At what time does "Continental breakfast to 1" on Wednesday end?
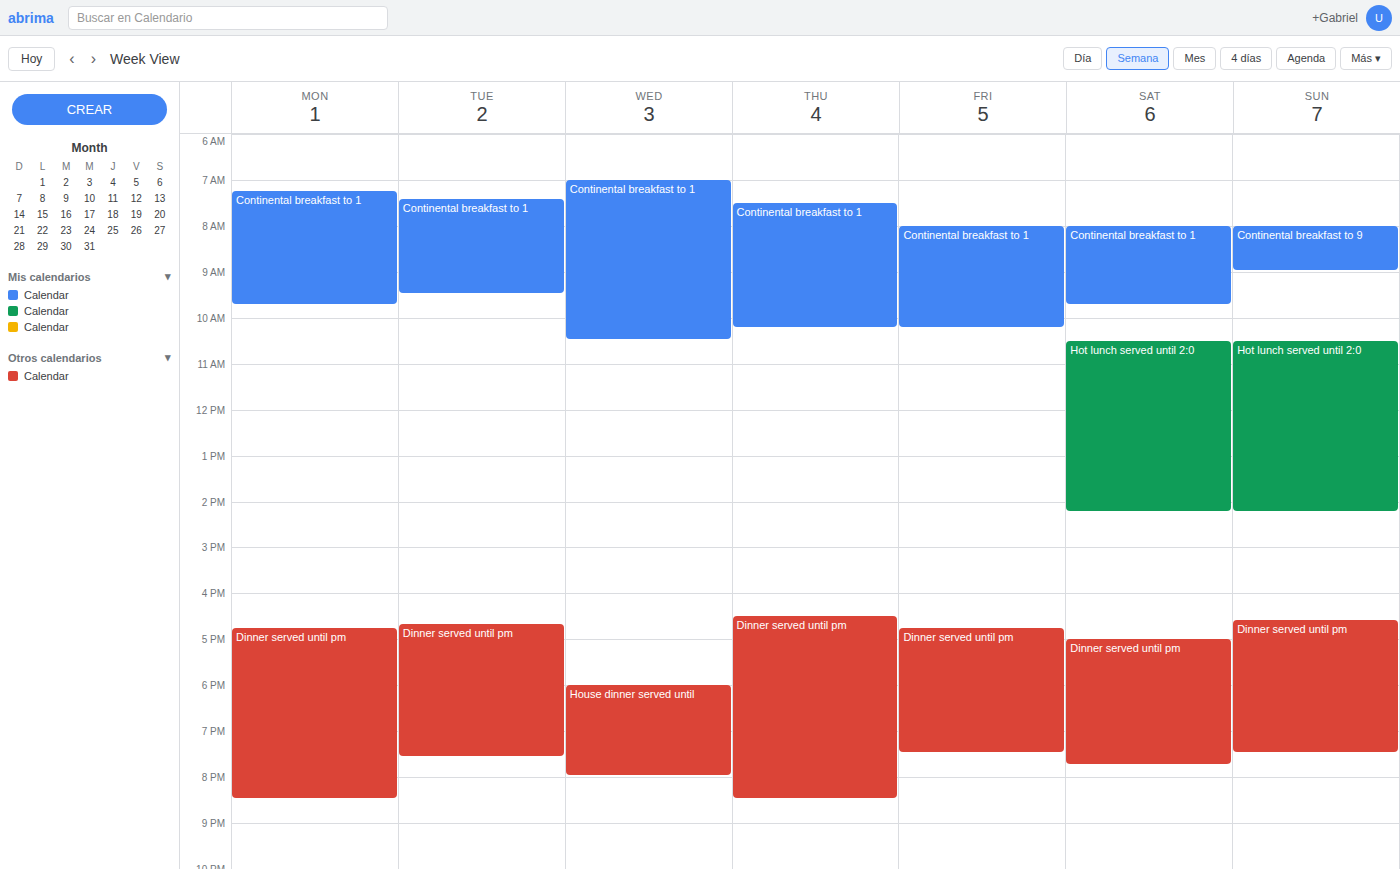
10:30